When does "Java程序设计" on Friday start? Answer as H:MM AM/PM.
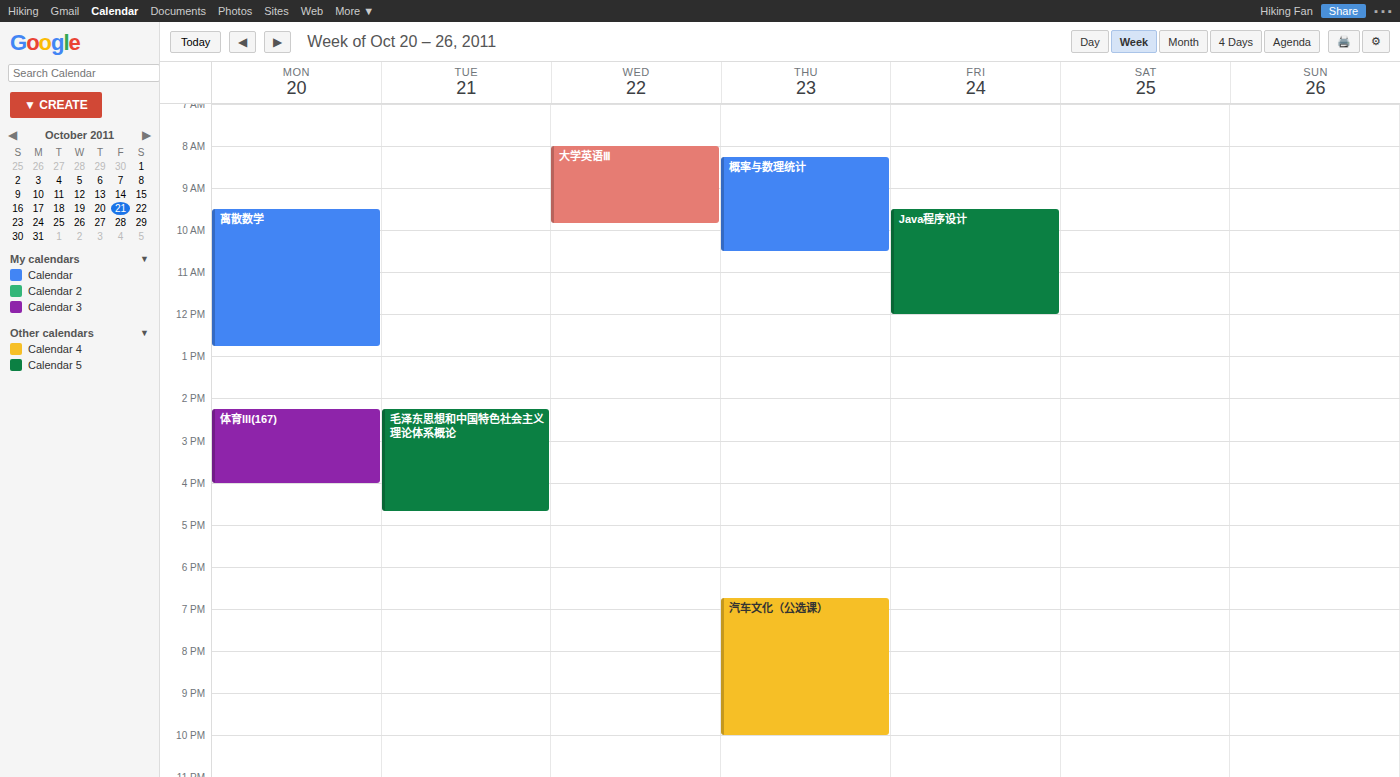
9:30 AM